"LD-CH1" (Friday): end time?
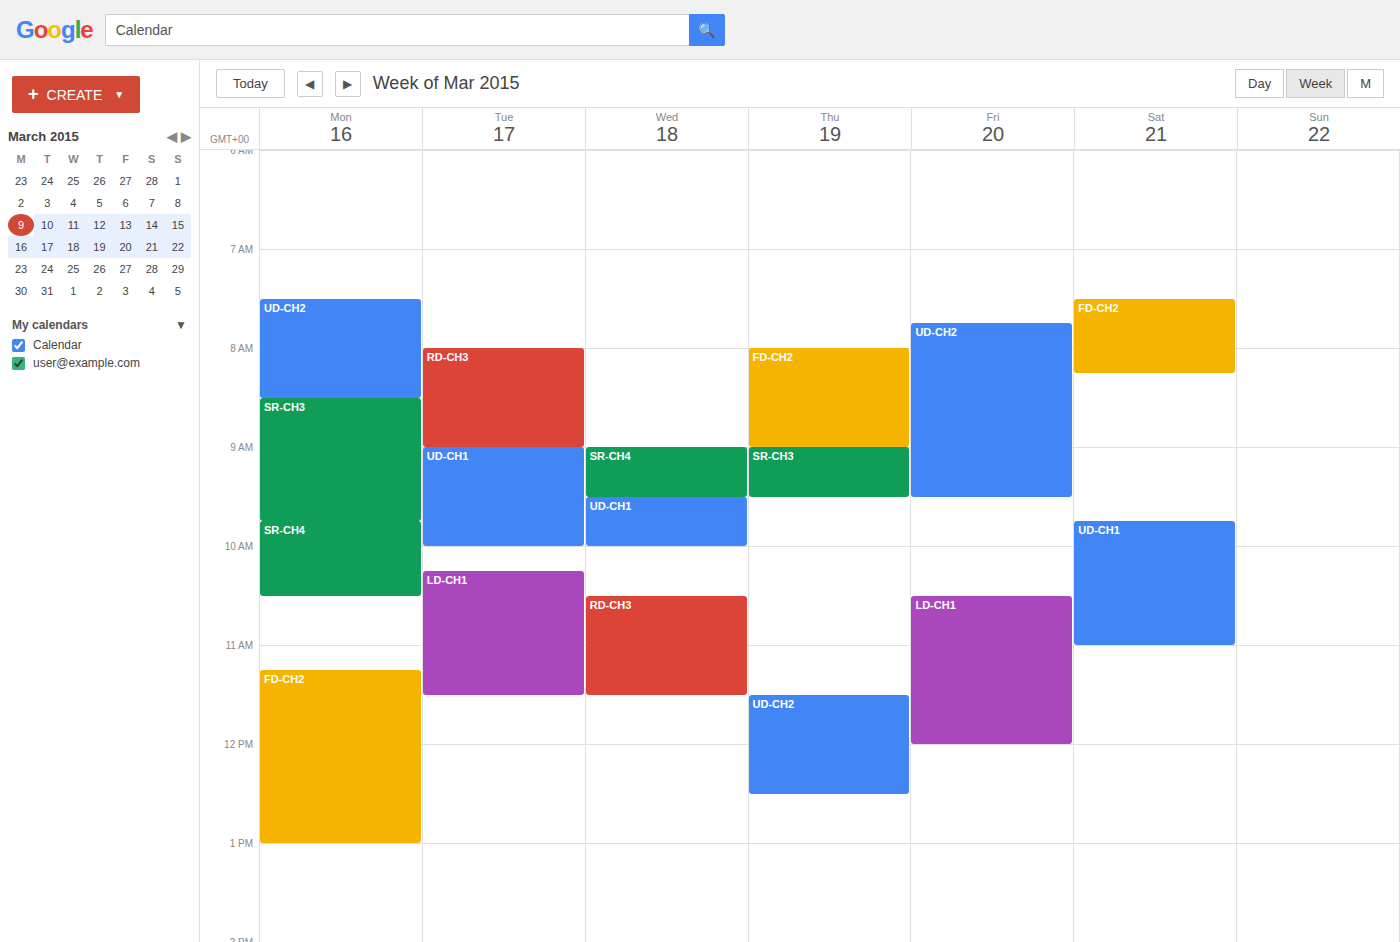
12:00 PM